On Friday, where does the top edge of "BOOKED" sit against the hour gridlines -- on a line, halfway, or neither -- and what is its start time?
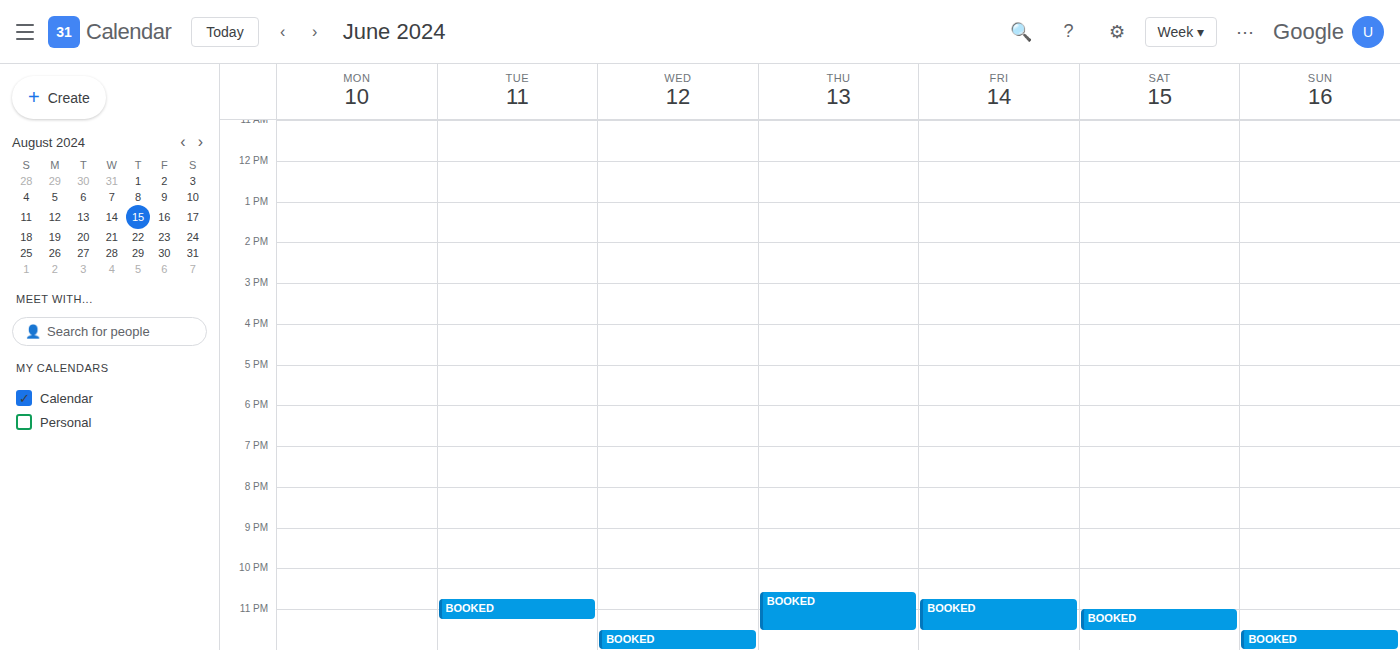
10:45 PM -- neither: three quarters of the way from the 10 PM line to the 11 PM line.